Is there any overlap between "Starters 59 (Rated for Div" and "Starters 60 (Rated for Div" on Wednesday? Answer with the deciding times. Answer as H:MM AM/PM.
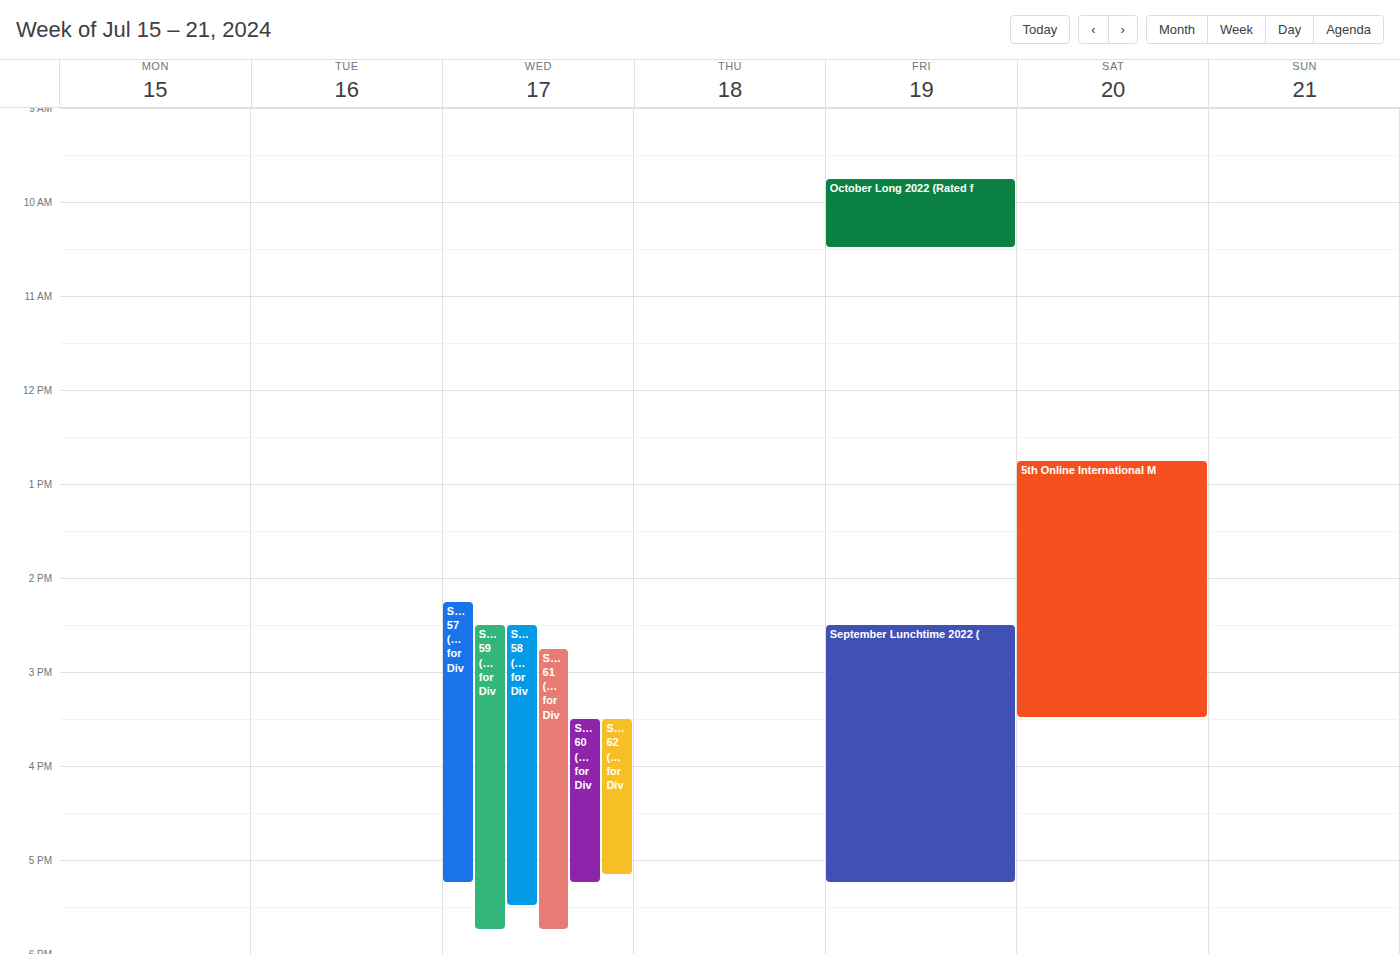
"Starters 60 (Rated for Div" runs 3:30 PM to 5:15 PM, inside "Starters 59 (Rated for Div" -- they overlap.